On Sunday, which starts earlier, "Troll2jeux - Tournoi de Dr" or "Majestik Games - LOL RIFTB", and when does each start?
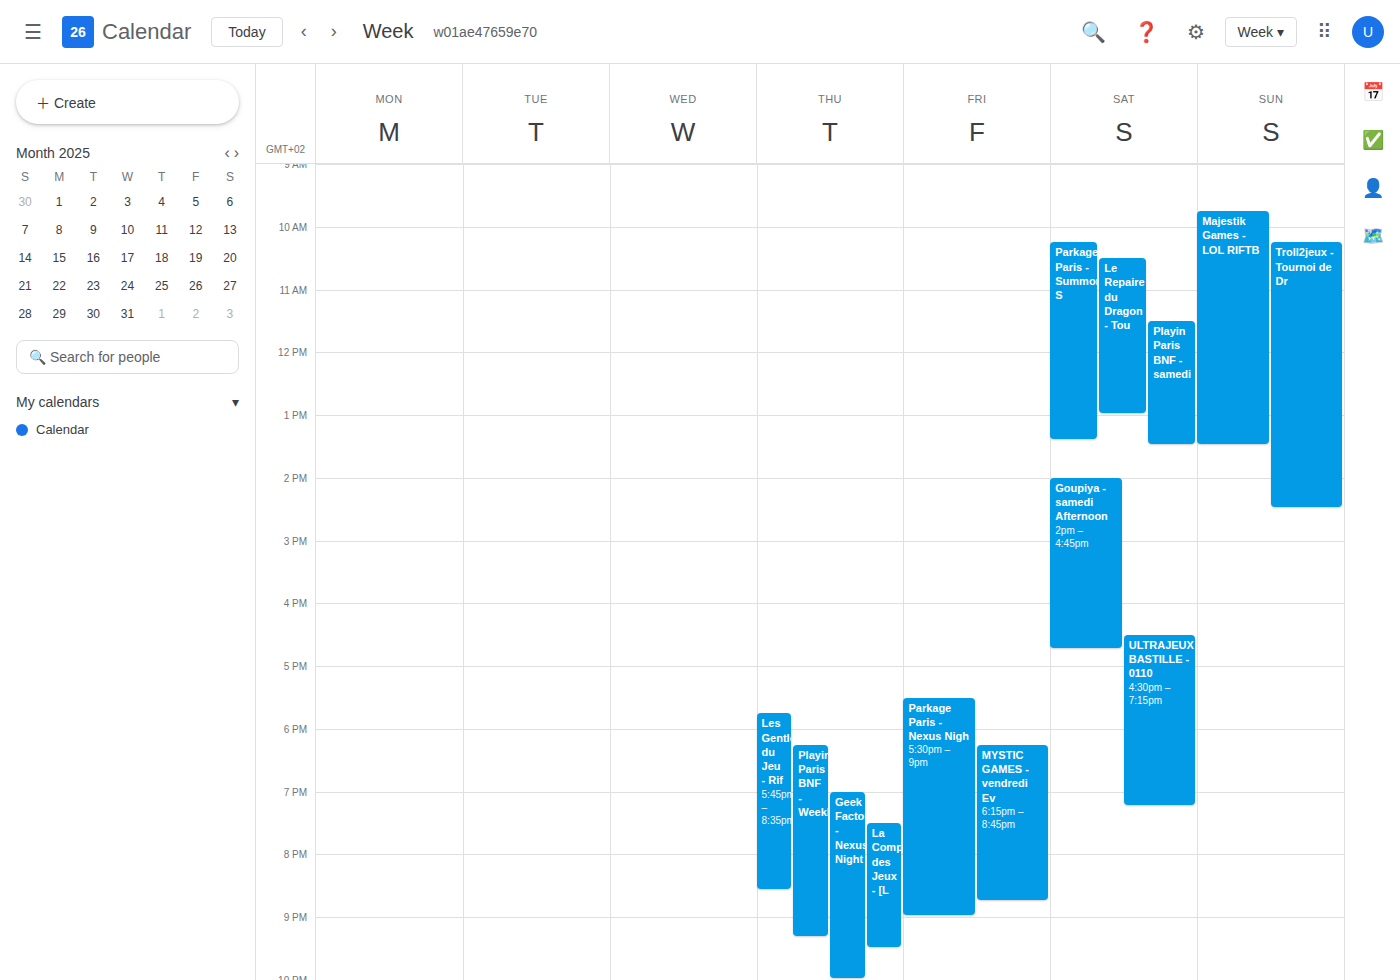
"Majestik Games - LOL RIFTB" 9:45 AM; "Troll2jeux - Tournoi de Dr" 10:15 AM.